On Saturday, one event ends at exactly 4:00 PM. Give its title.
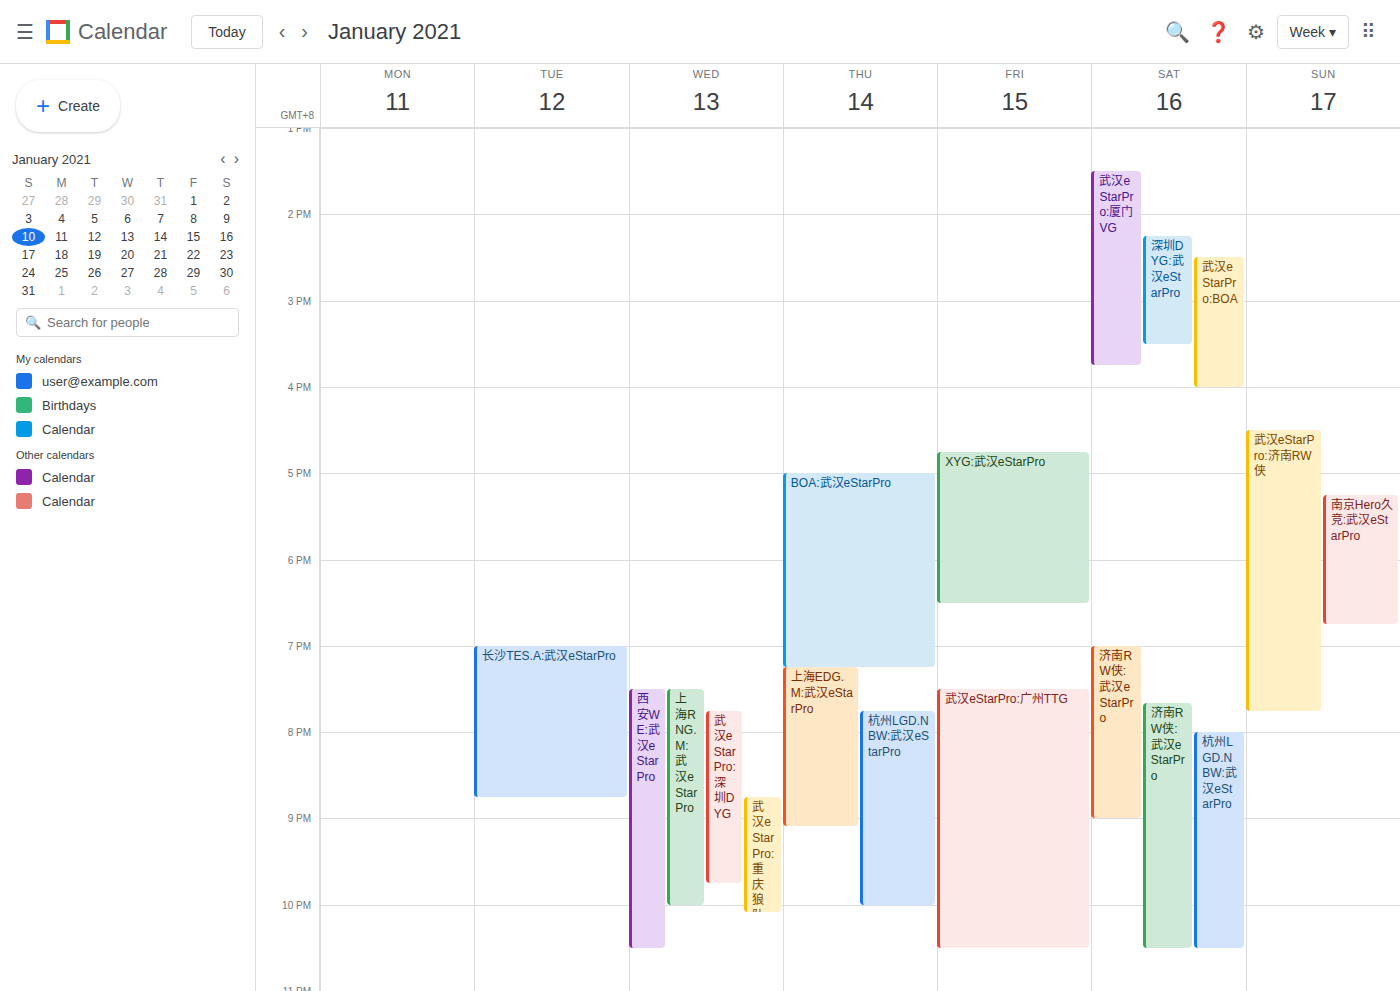
"武汉eStarPro:BOA"